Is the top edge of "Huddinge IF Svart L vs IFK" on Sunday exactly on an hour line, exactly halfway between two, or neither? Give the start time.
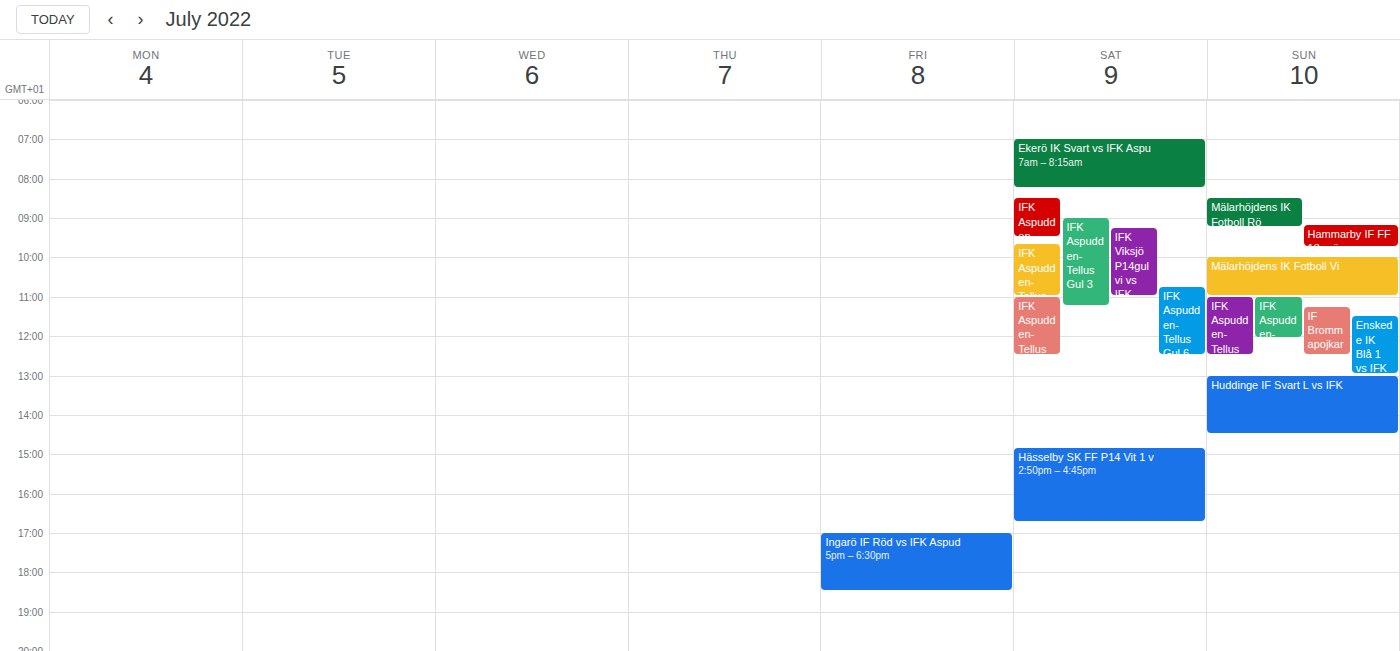
1:00 PM -- exactly on the 1 PM line.